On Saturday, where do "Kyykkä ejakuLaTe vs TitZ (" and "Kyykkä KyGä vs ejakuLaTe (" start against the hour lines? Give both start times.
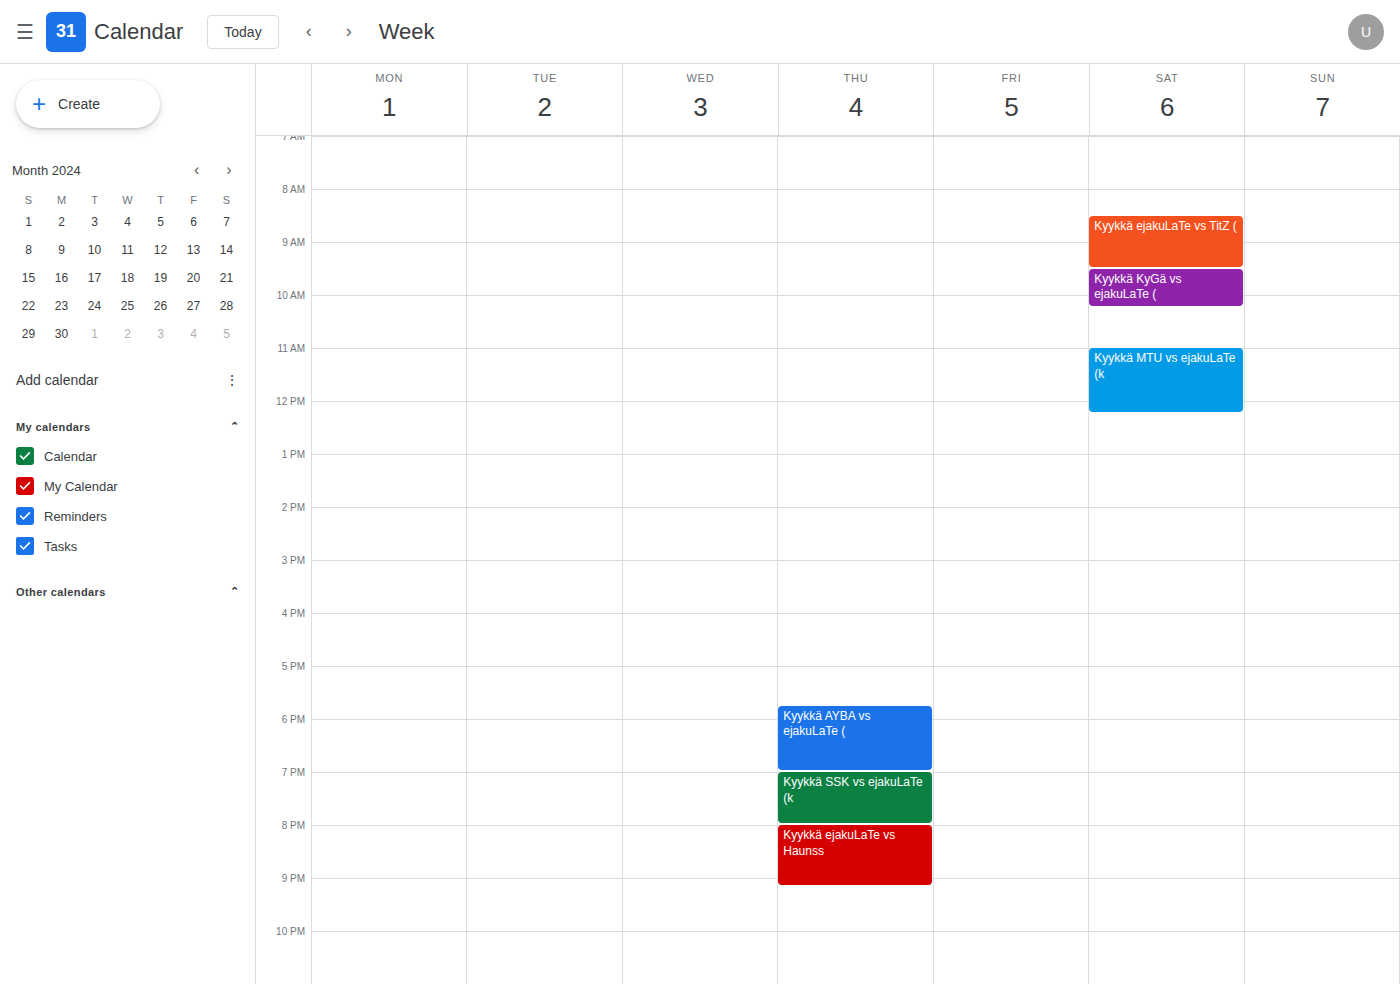
"Kyykkä ejakuLaTe vs TitZ (": 8:30 AM, halfway between the 8 AM and 9 AM lines. "Kyykkä KyGä vs ejakuLaTe (": 9:30 AM, halfway between the 9 AM and 10 AM lines.